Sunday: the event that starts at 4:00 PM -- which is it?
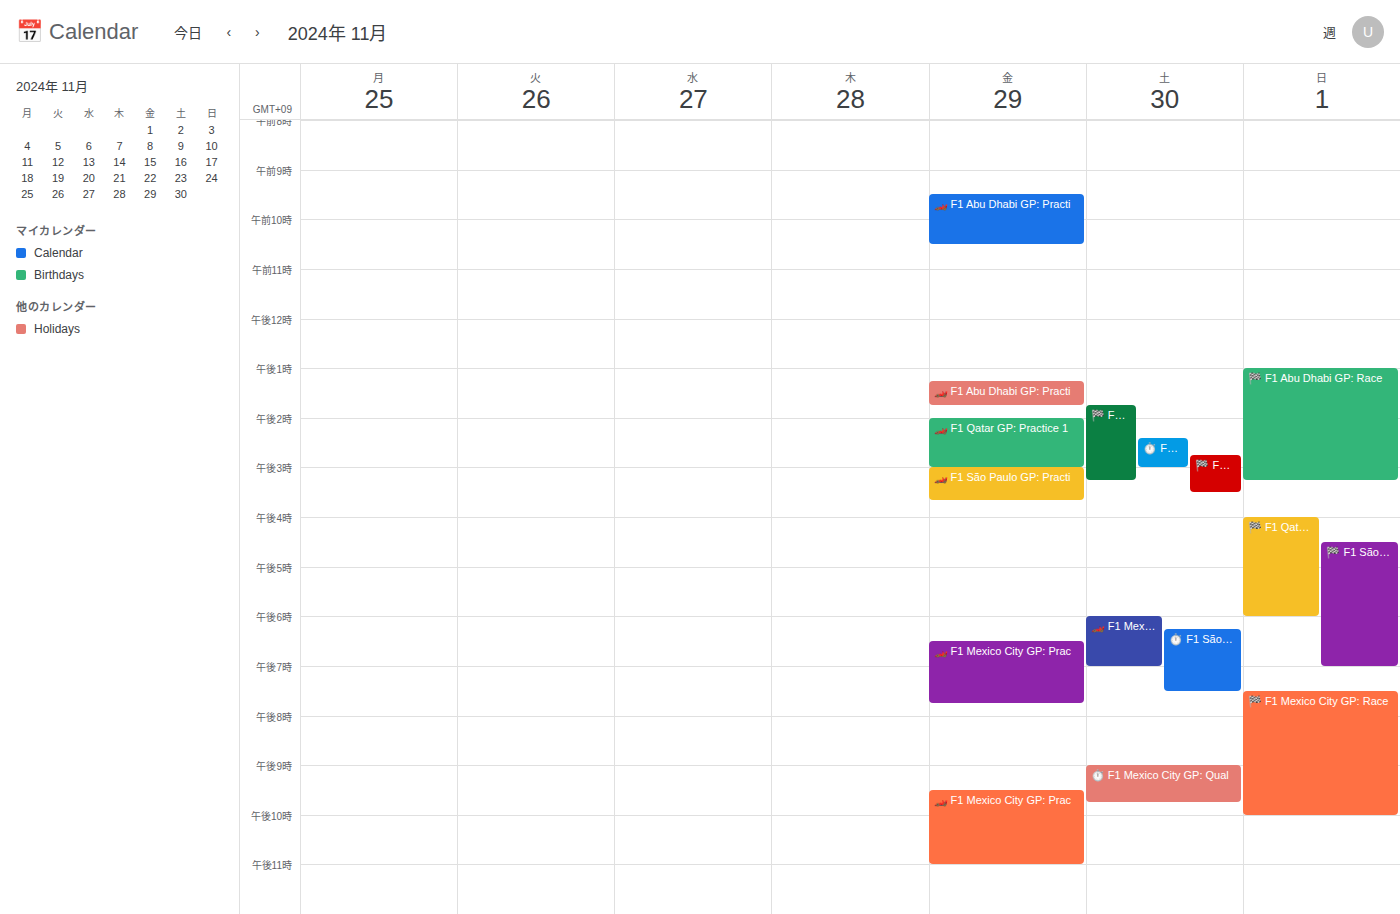
"🏁 F1 Qatar GP: Race"